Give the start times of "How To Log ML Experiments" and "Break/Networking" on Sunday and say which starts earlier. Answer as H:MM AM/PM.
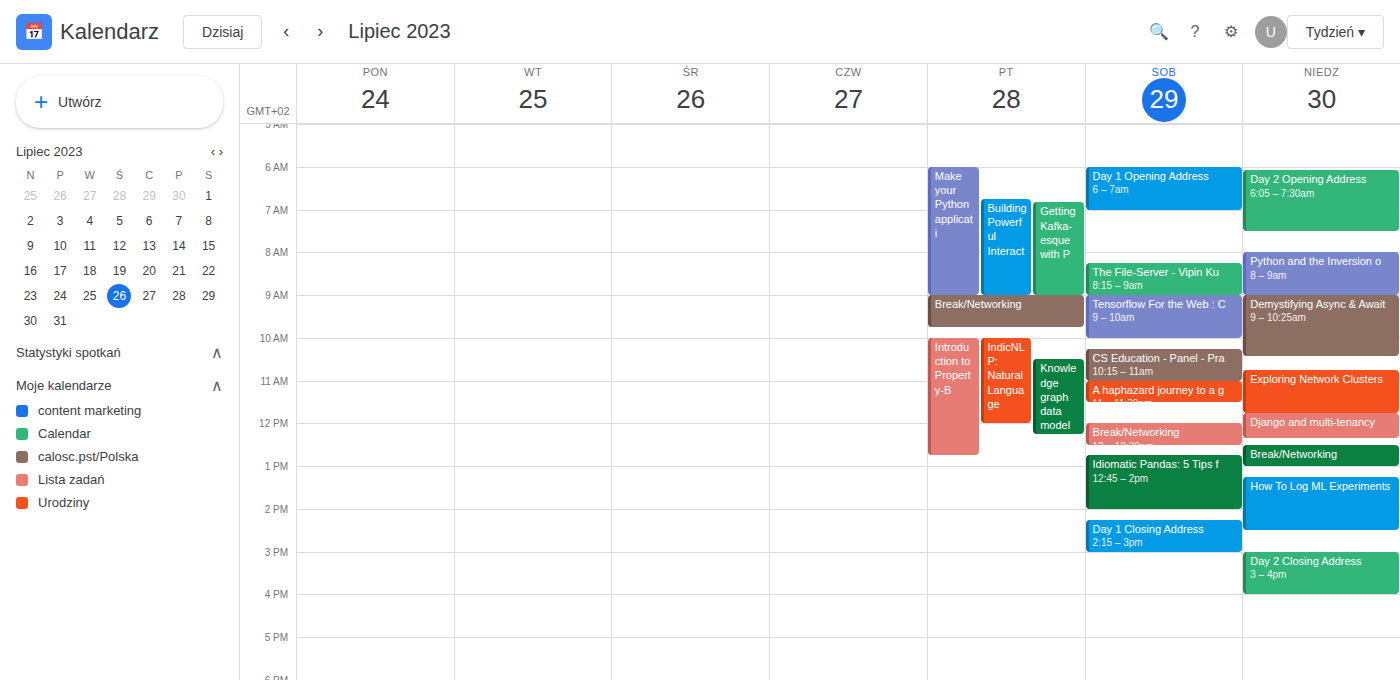
"Break/Networking" 12:30 PM; "How To Log ML Experiments" 1:15 PM.